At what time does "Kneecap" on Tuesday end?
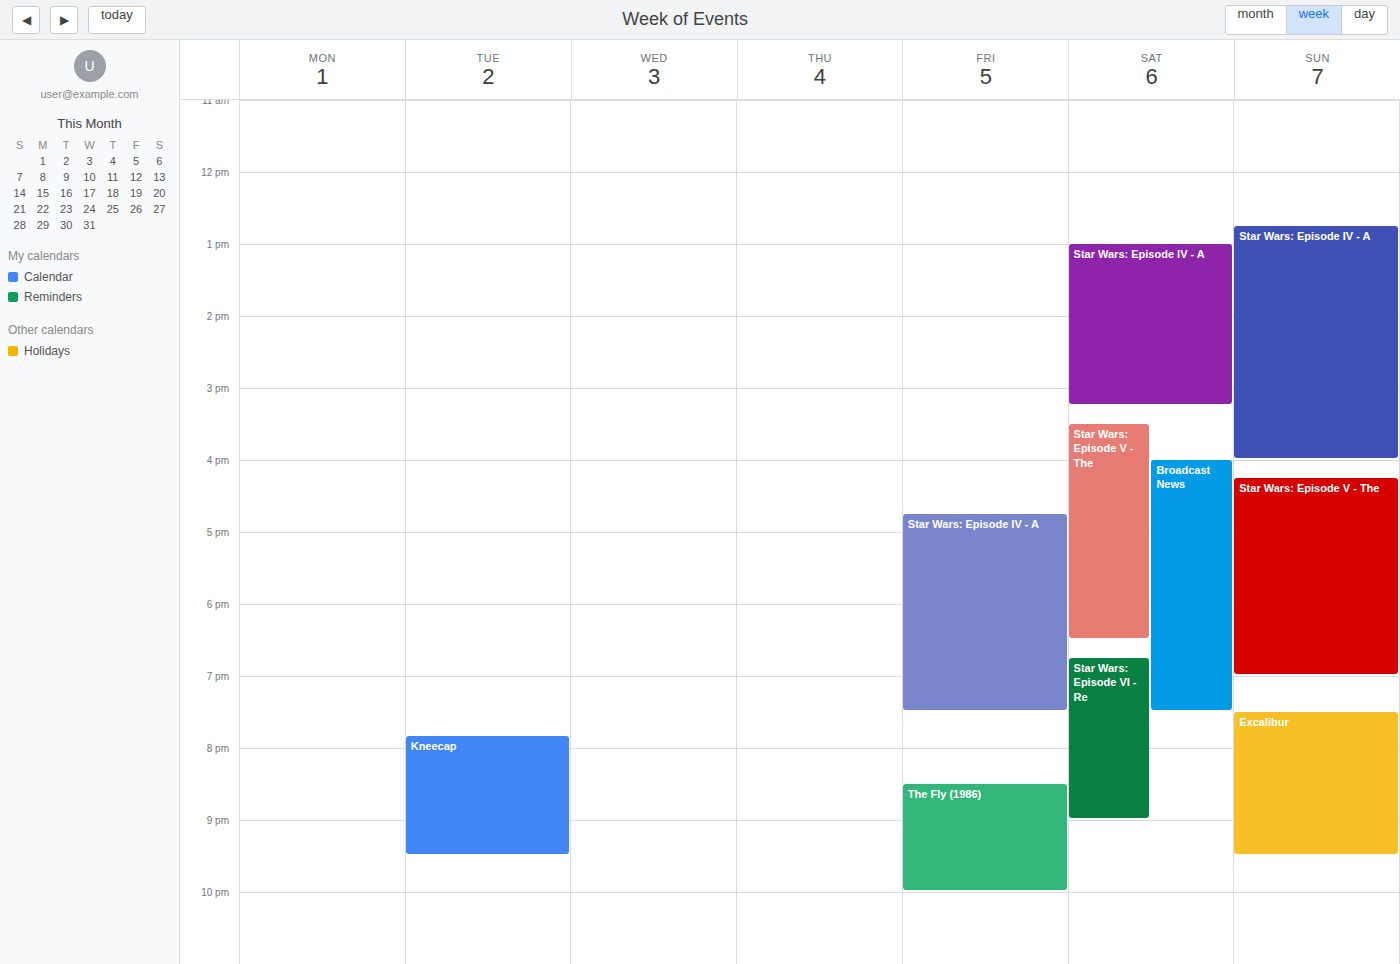
9:30 PM